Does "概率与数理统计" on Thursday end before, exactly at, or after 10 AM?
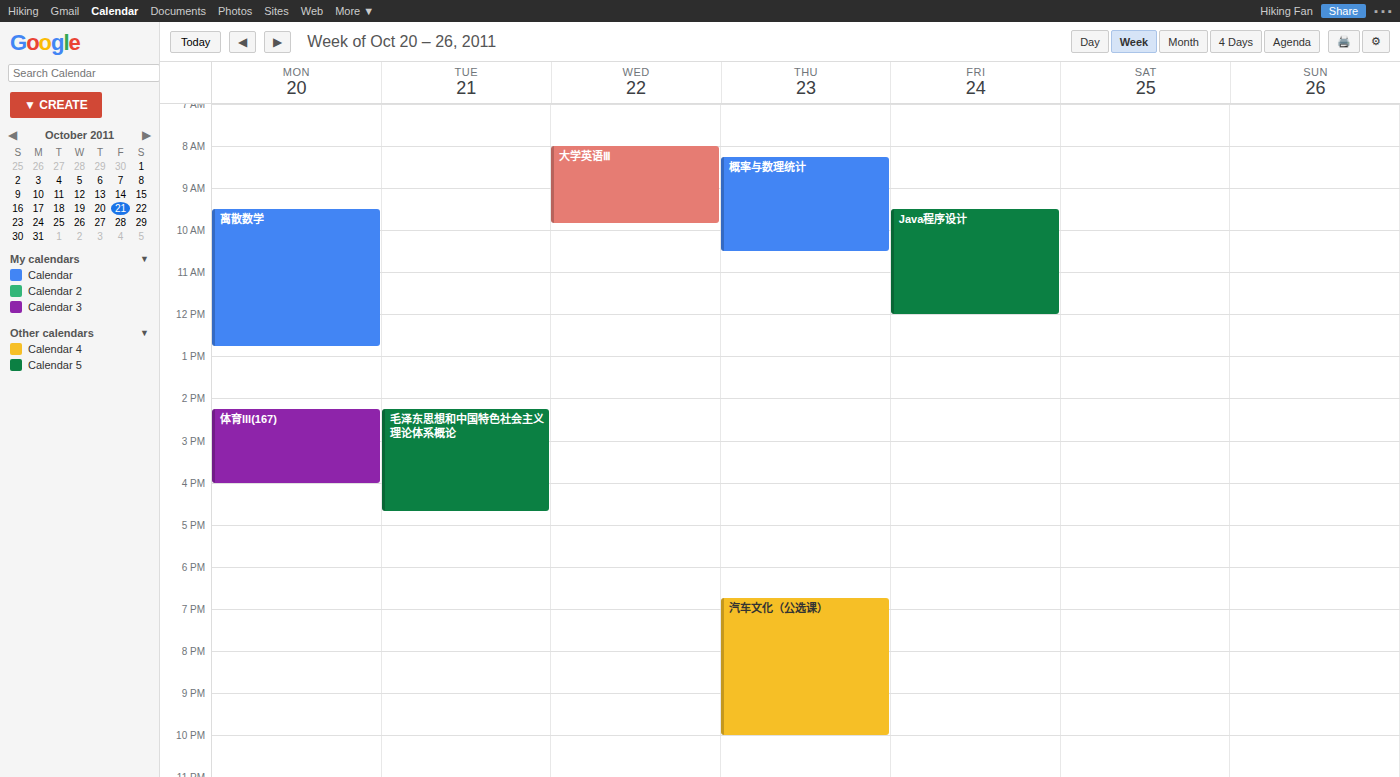
10:30 AM -- after 10 AM, 30 minutes below the 10 AM line.